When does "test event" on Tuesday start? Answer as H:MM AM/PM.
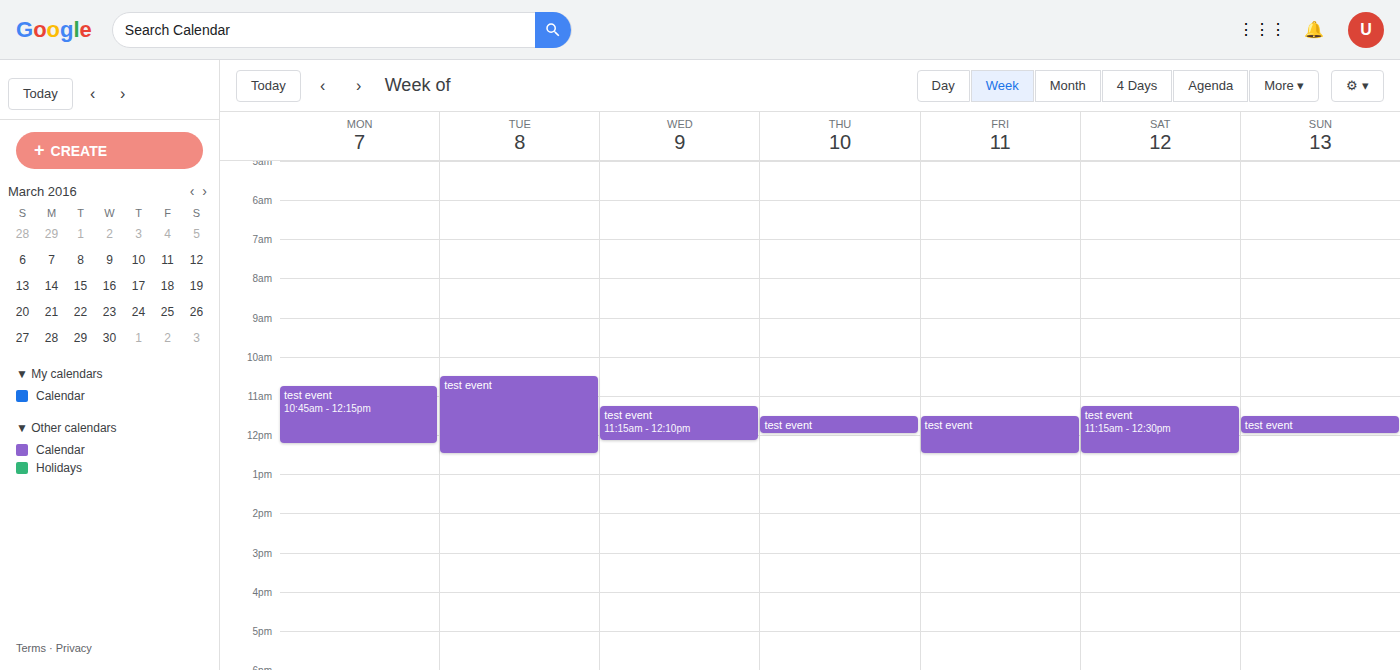
10:30 AM